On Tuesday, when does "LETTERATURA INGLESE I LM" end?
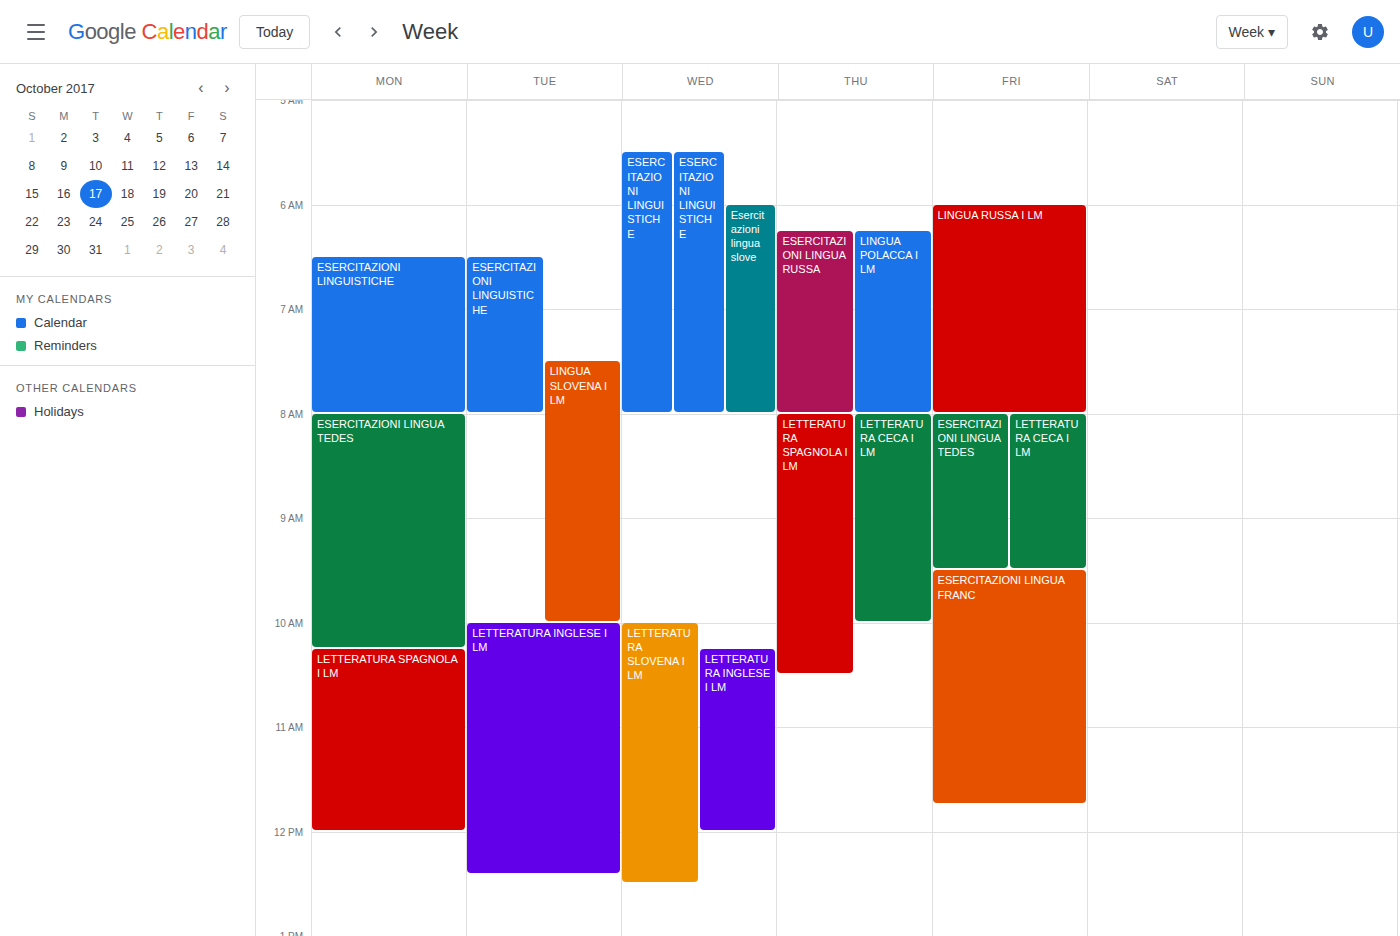
12:25 PM